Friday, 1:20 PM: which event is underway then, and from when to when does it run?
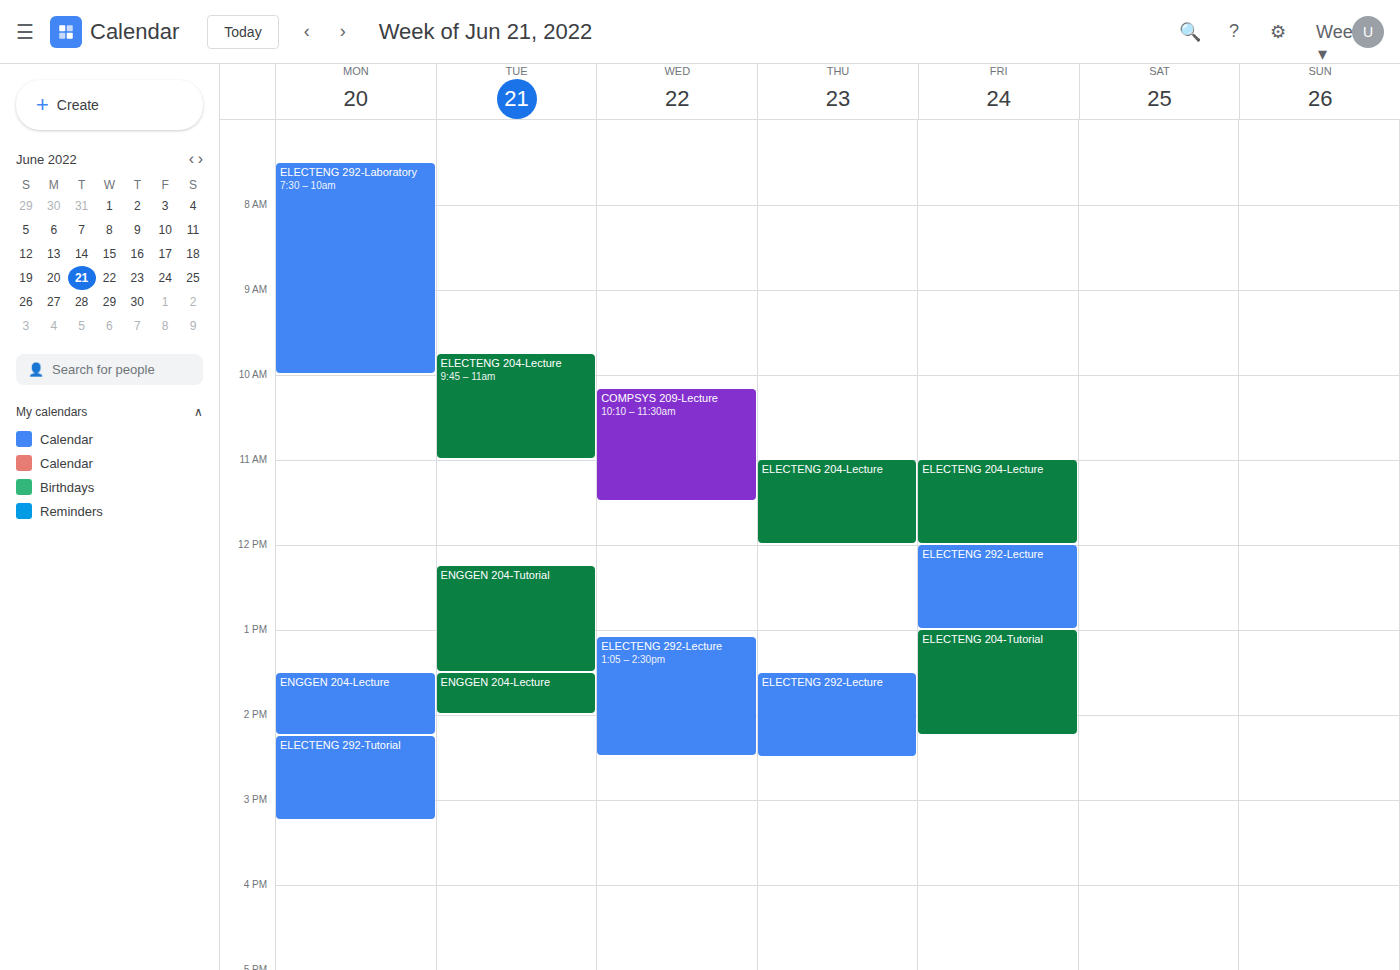
"ELECTENG 204-Tutorial", 1:00 PM to 2:15 PM